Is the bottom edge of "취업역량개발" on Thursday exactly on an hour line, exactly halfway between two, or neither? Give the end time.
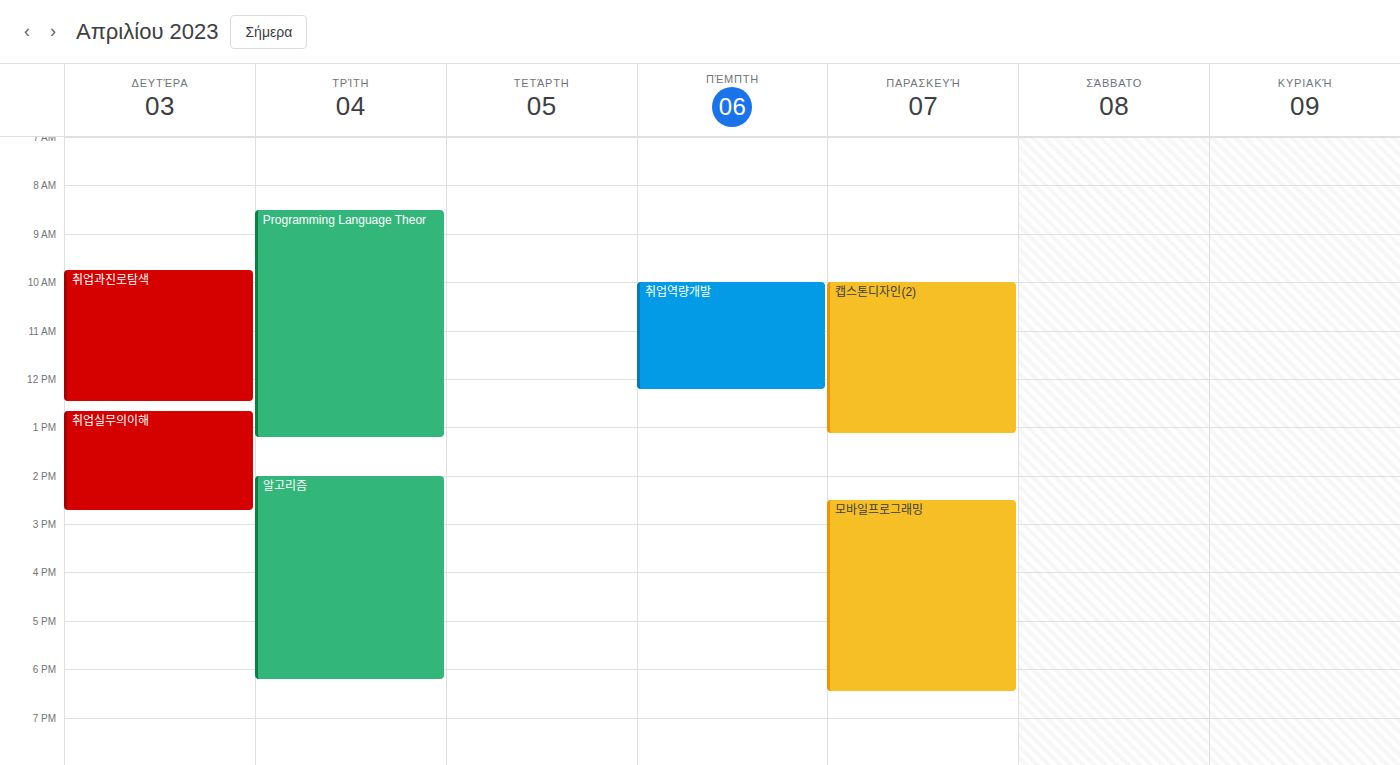
12:15 PM -- neither: a quarter of the way from the 12 PM line to the 1 PM line.